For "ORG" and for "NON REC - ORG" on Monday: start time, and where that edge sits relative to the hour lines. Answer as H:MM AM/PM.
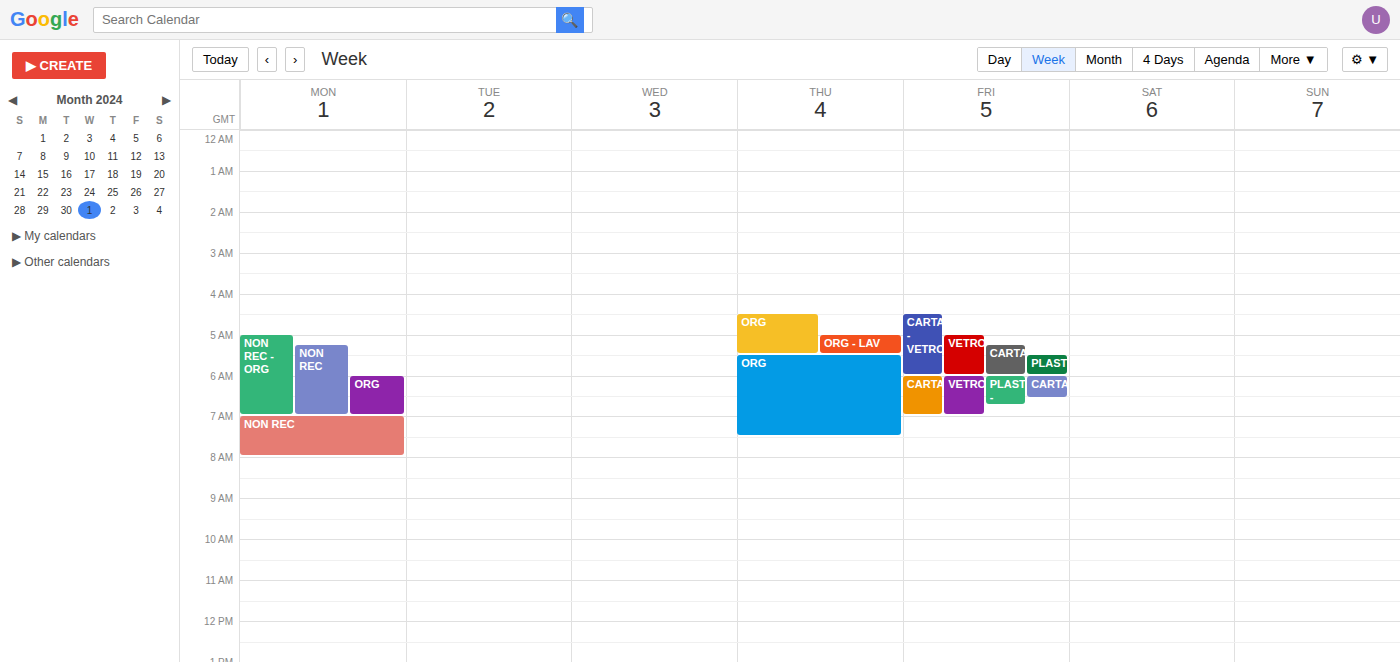
"ORG": 6:00 AM, exactly on the 6 AM line. "NON REC - ORG": 5:00 AM, exactly on the 5 AM line.